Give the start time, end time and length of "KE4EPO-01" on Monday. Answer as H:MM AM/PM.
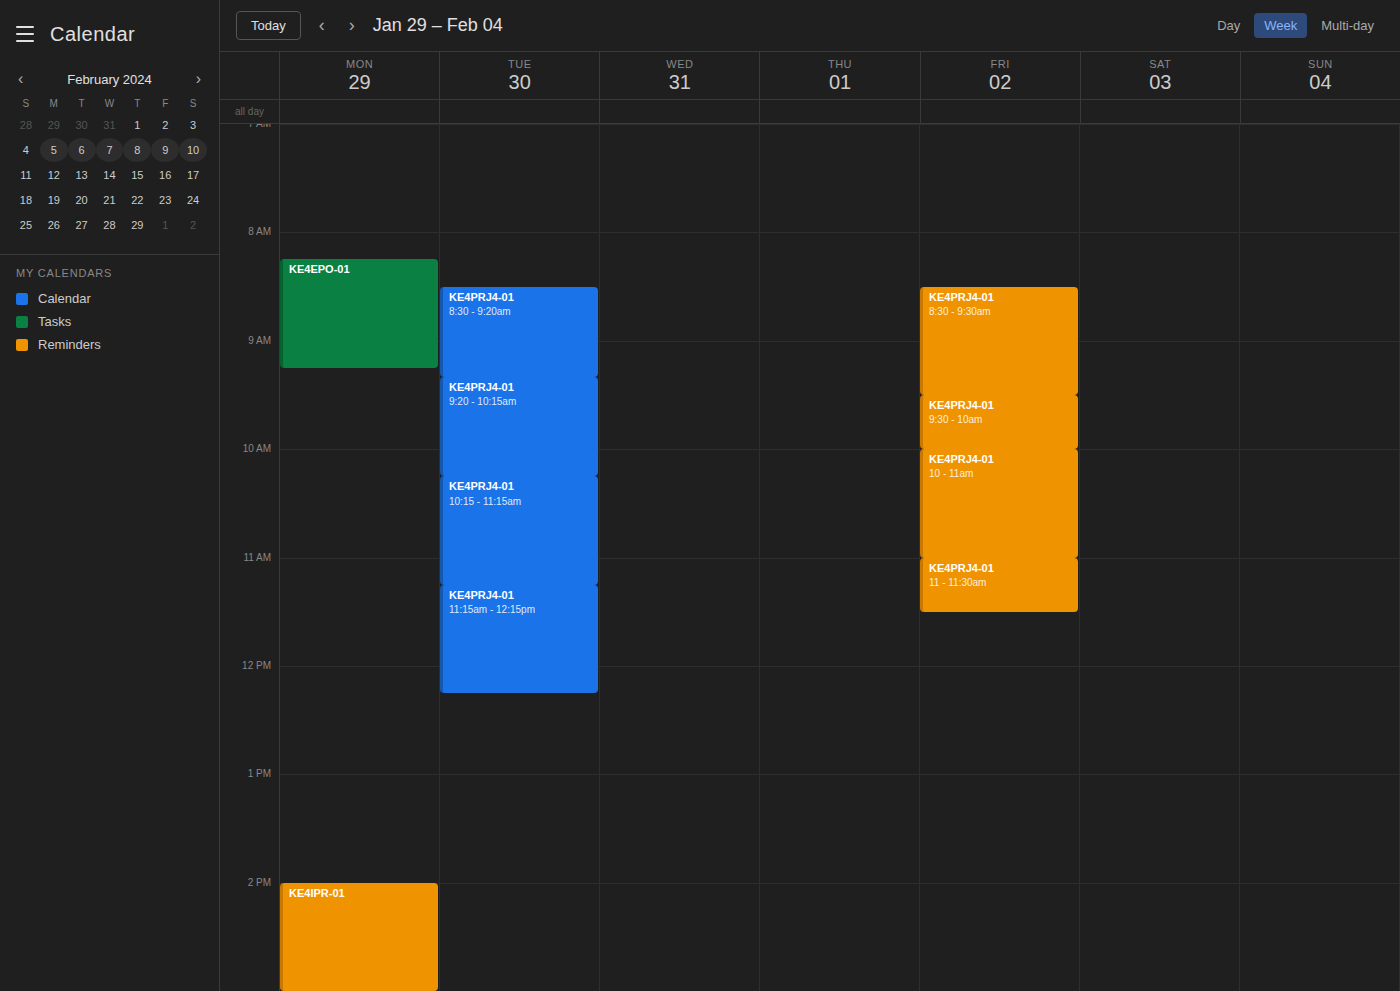
8:15 AM to 9:15 AM, 1 hour